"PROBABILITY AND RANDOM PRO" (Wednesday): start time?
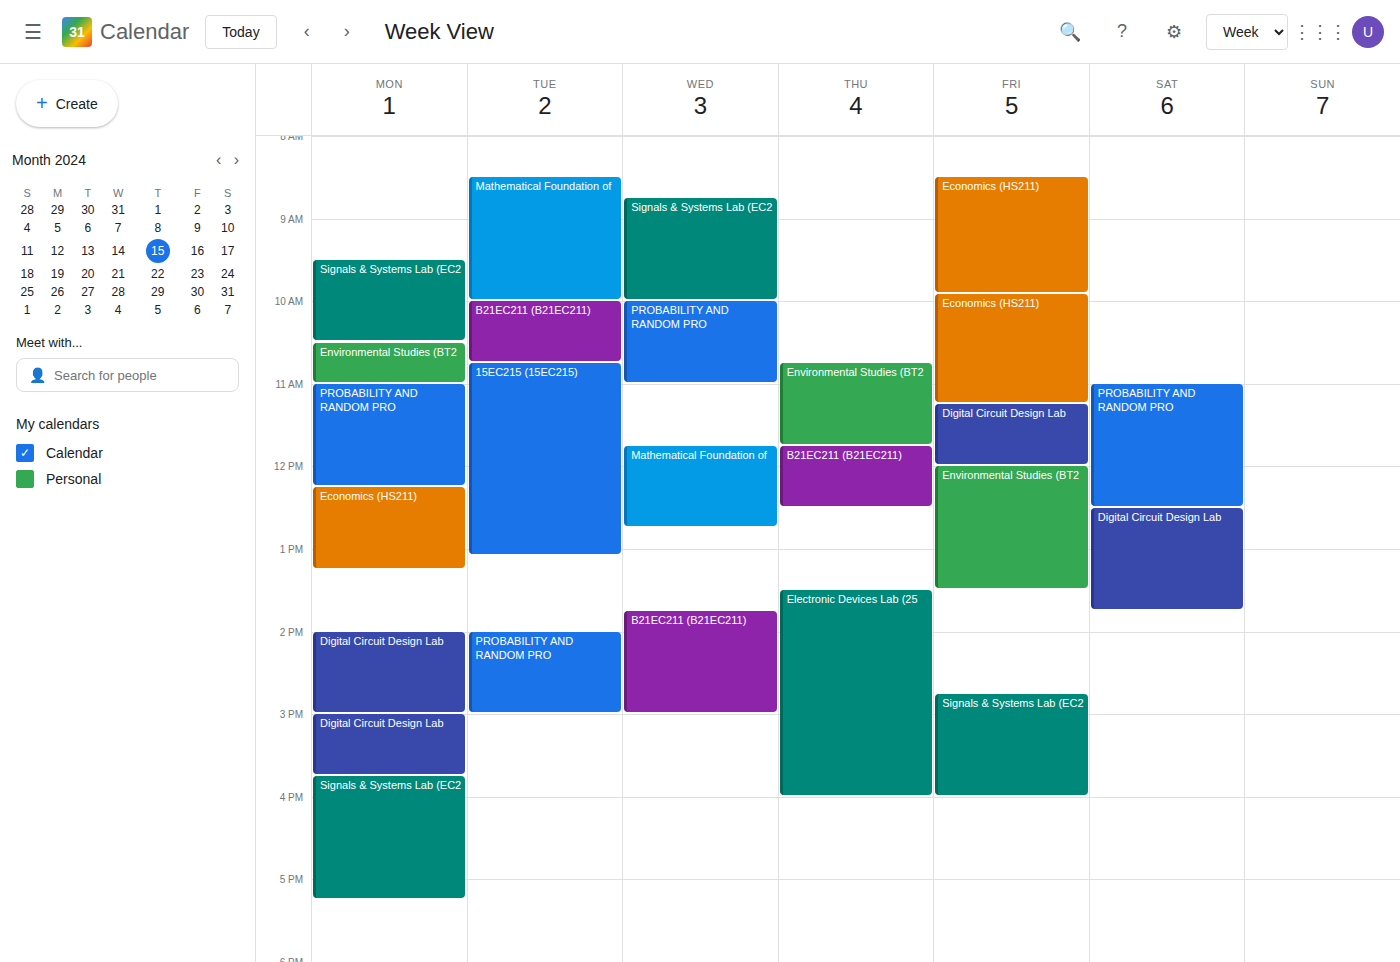
10:00 AM